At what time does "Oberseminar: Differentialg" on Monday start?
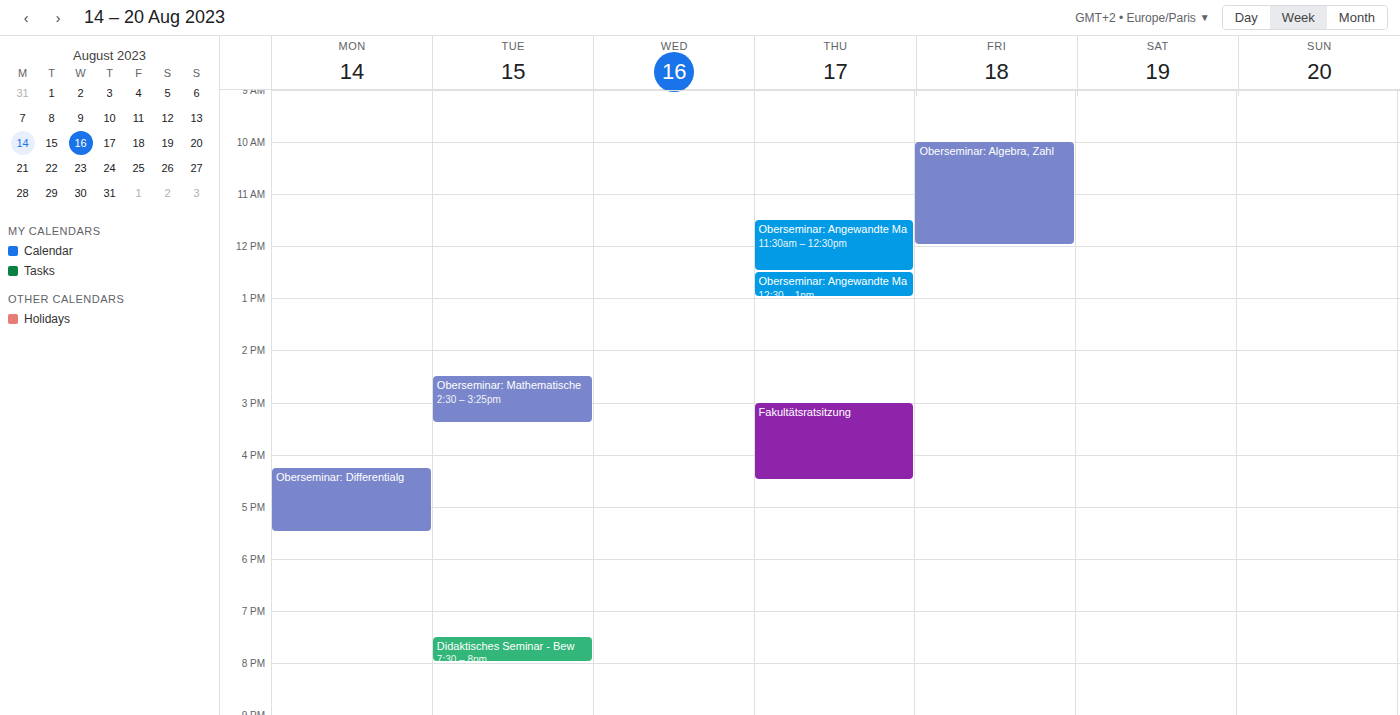
16:15